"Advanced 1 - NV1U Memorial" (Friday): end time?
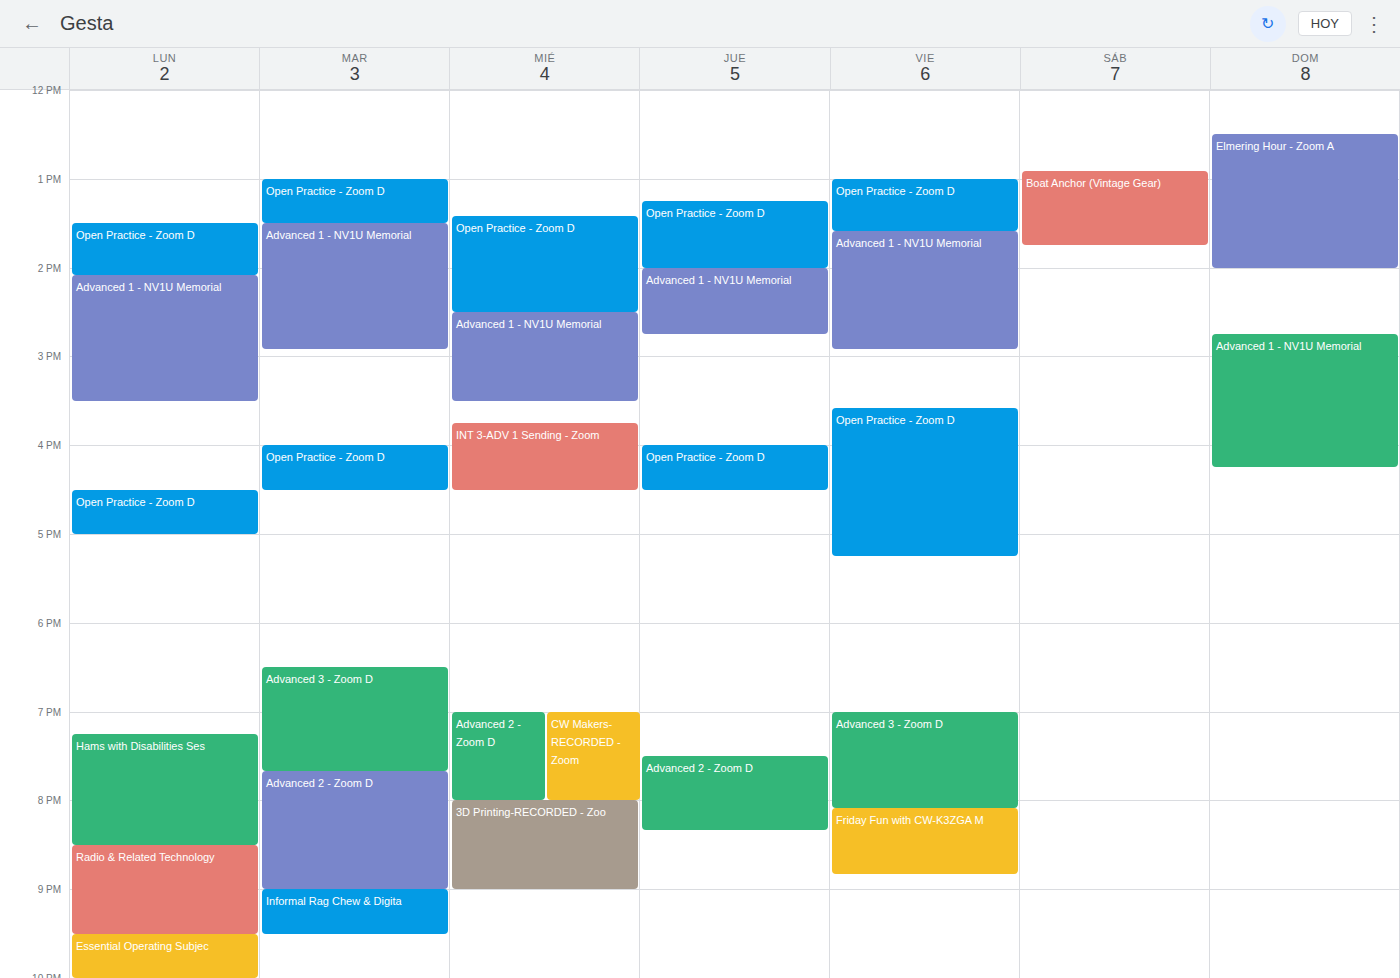
14:55